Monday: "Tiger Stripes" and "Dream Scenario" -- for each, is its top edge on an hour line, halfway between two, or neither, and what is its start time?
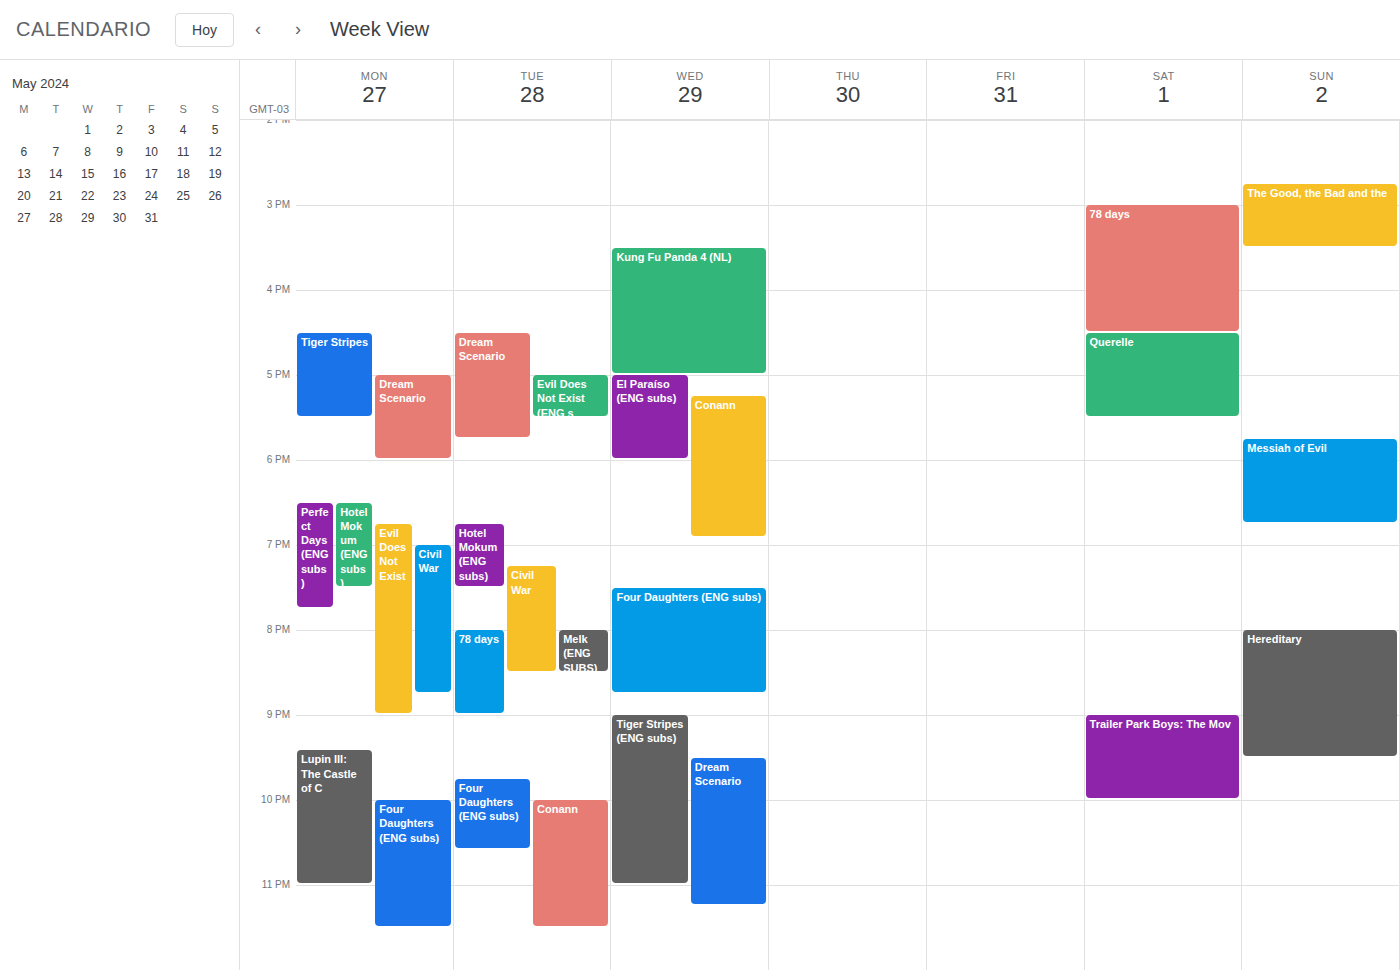
"Tiger Stripes": 16:30, halfway between the 16:00 and 17:00 lines. "Dream Scenario": 17:00, exactly on the 17:00 line.